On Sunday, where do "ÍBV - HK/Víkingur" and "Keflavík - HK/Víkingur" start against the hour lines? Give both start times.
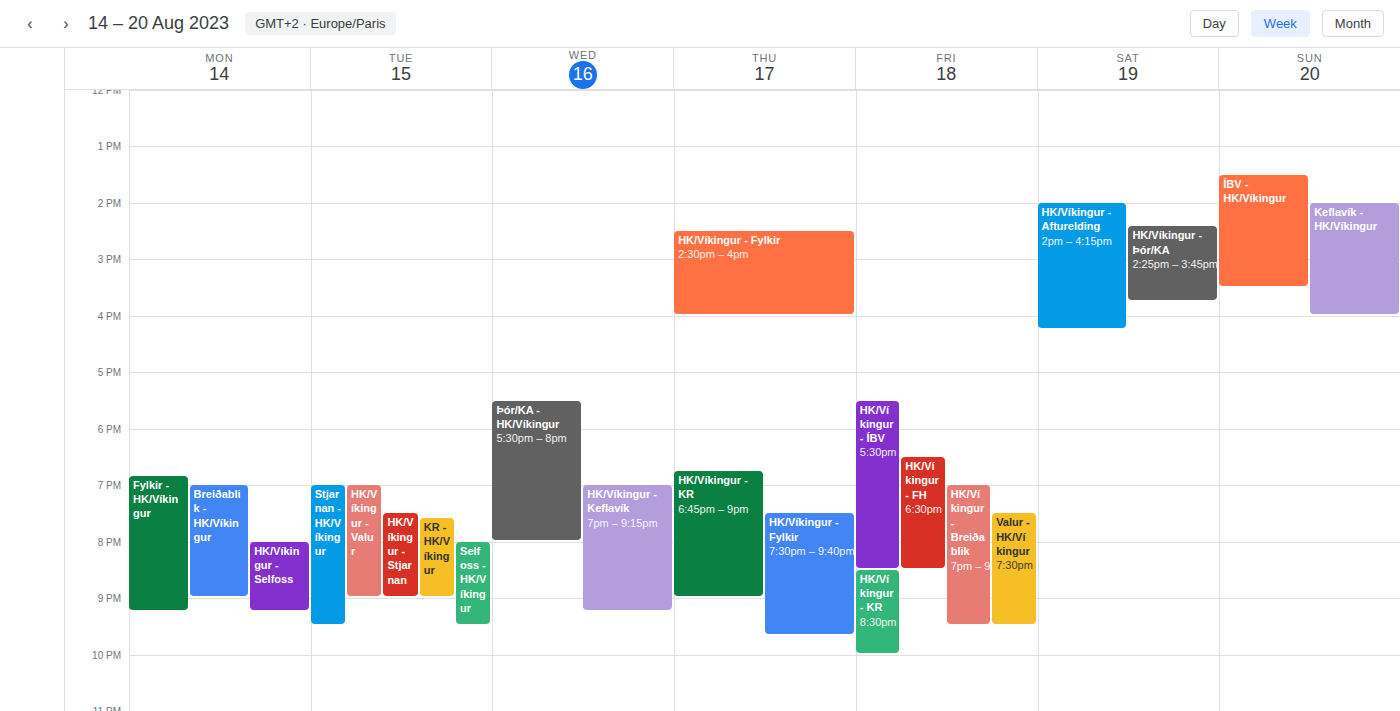
"ÍBV - HK/Víkingur": 13:30, halfway between the 13:00 and 14:00 lines. "Keflavík - HK/Víkingur": 14:00, exactly on the 14:00 line.